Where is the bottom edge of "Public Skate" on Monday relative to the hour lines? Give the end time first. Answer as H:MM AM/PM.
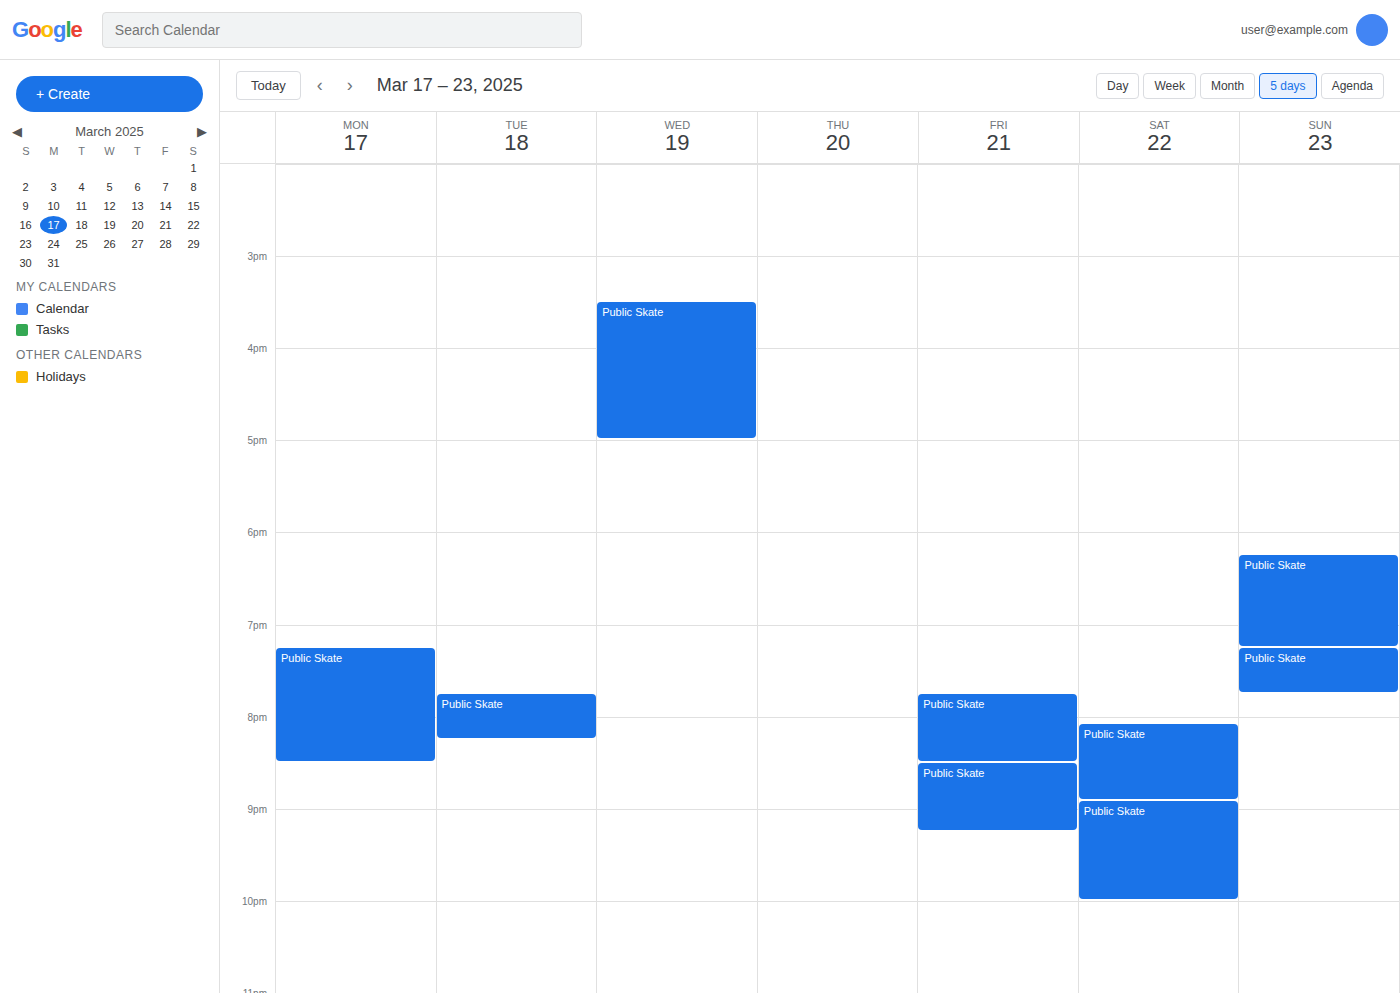
8:30 PM -- halfway between the 8 PM and 9 PM lines.